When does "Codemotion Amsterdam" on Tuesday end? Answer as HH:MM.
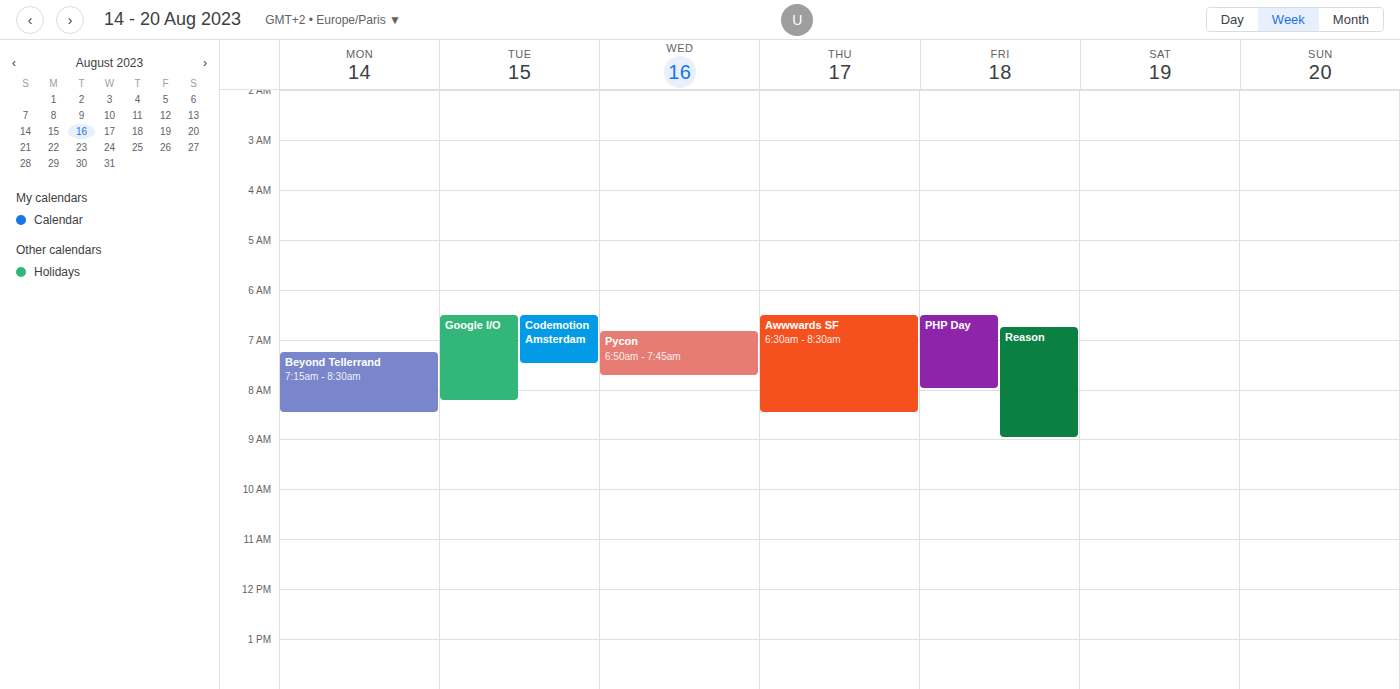
07:30